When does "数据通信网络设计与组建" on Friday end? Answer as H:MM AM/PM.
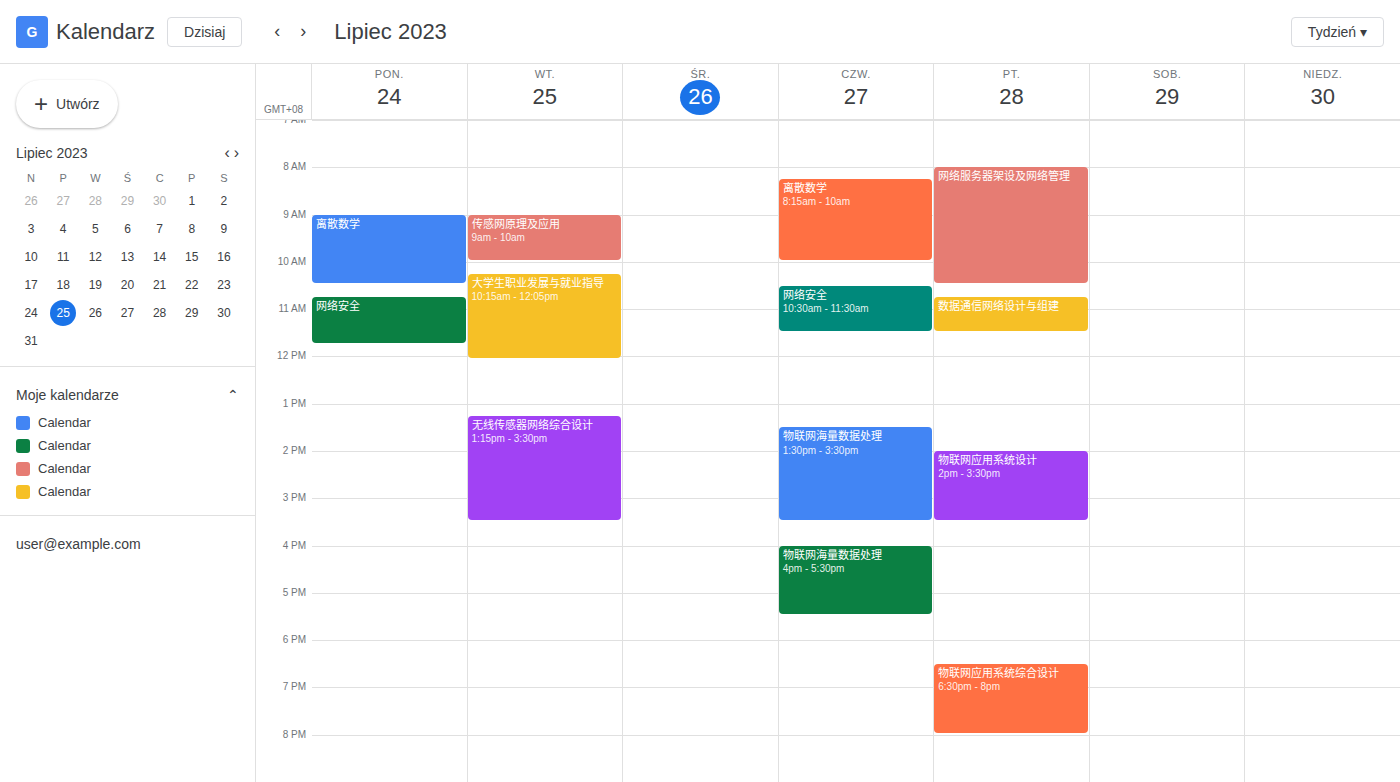
11:30 AM